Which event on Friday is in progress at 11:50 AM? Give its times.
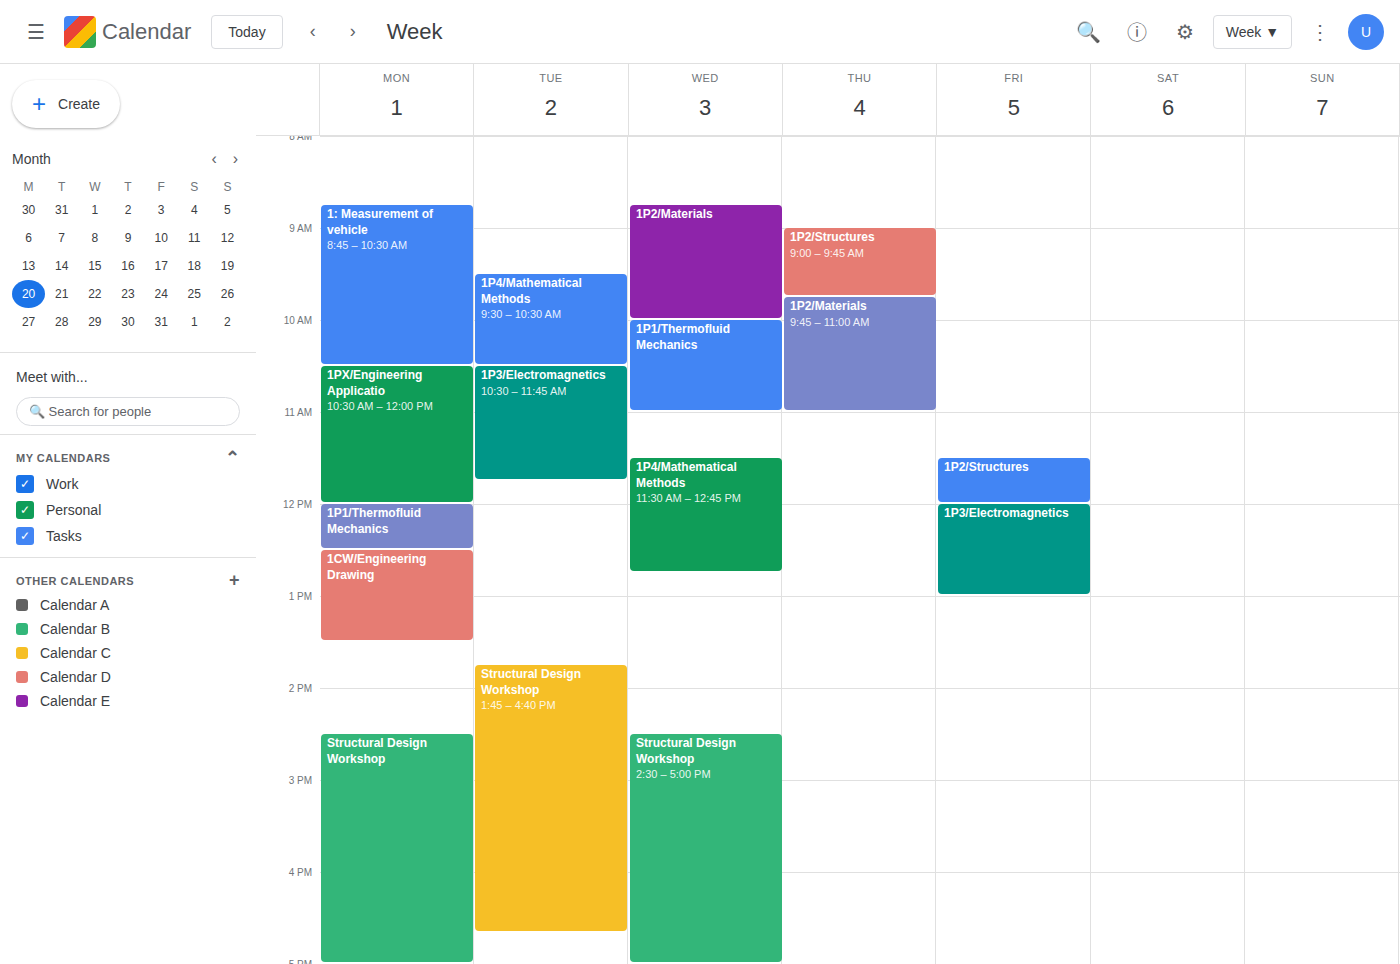
"1P2/Structures", 11:30 AM to 12:00 PM